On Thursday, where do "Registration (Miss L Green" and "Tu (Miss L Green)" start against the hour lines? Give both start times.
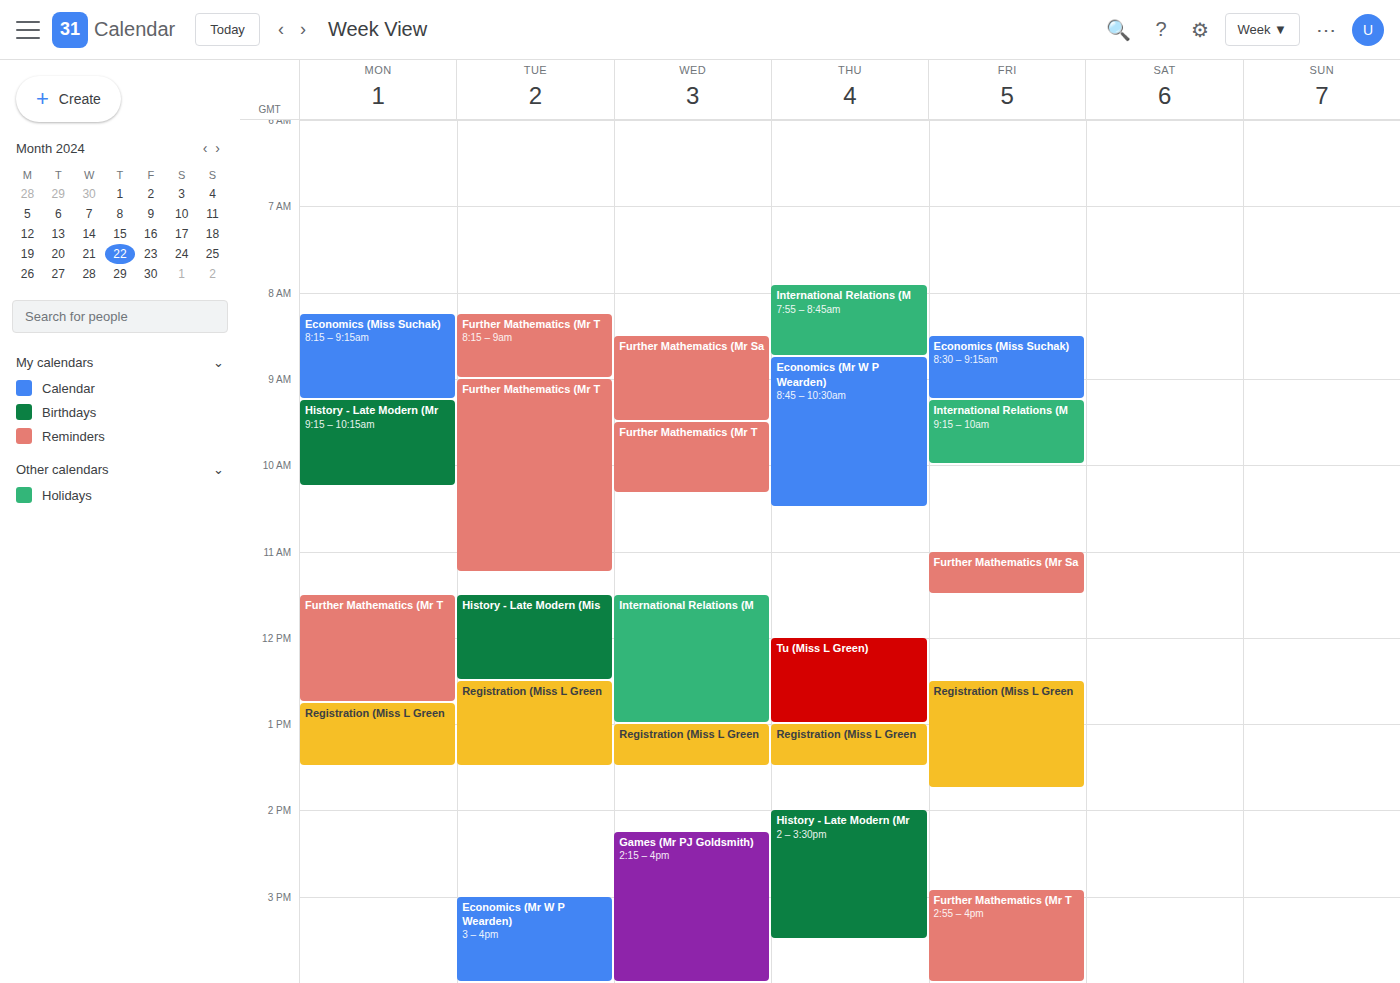
"Registration (Miss L Green": 1:00 PM, exactly on the 1 PM line. "Tu (Miss L Green)": 12:00 PM, exactly on the 12 PM line.